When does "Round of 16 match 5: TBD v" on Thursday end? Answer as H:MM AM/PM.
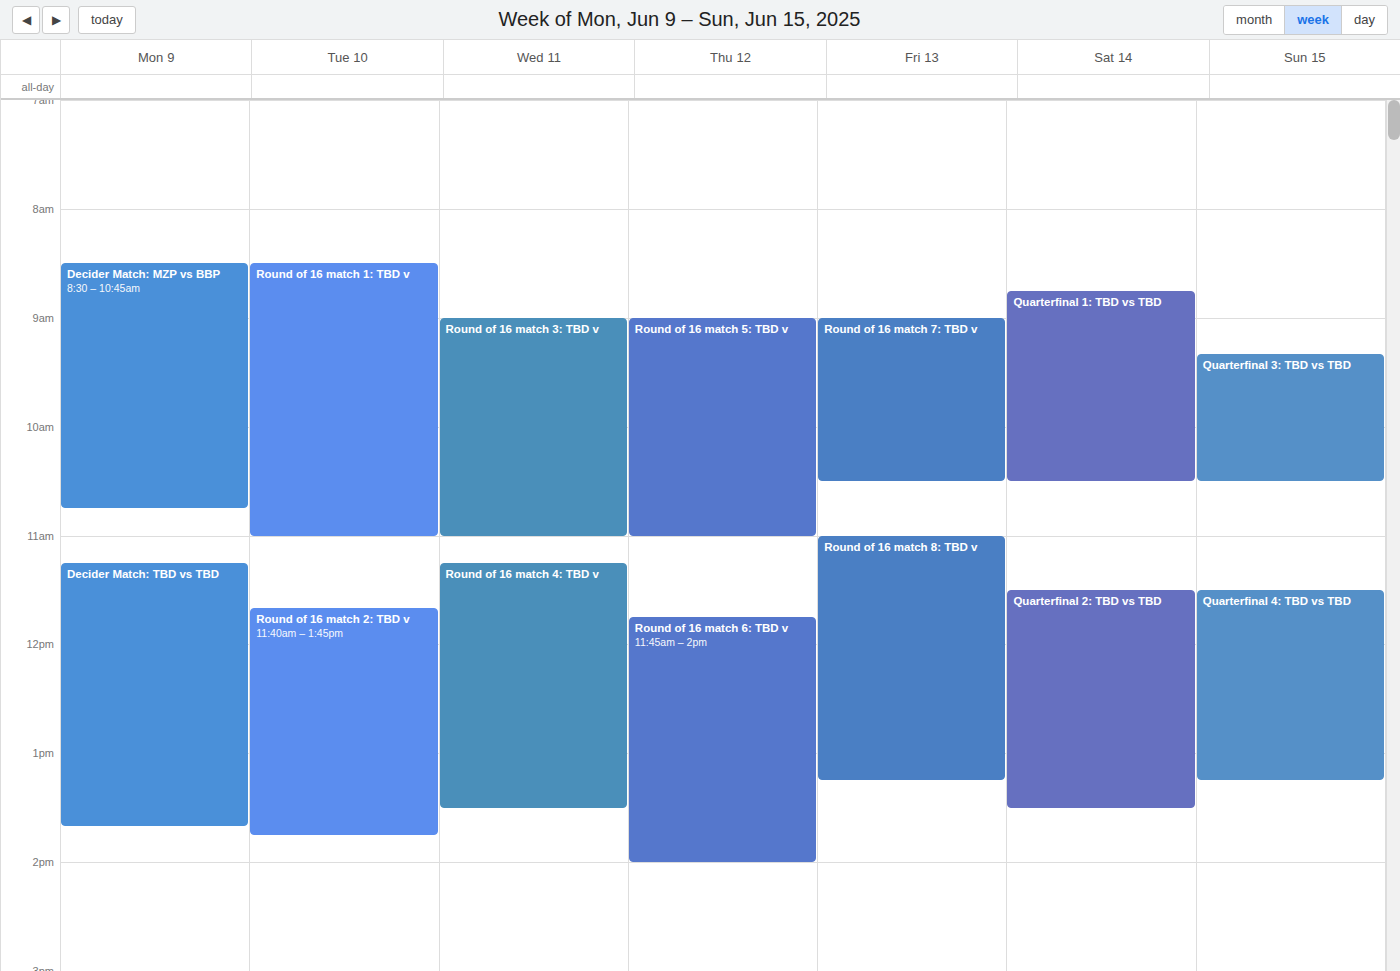
11:00 AM